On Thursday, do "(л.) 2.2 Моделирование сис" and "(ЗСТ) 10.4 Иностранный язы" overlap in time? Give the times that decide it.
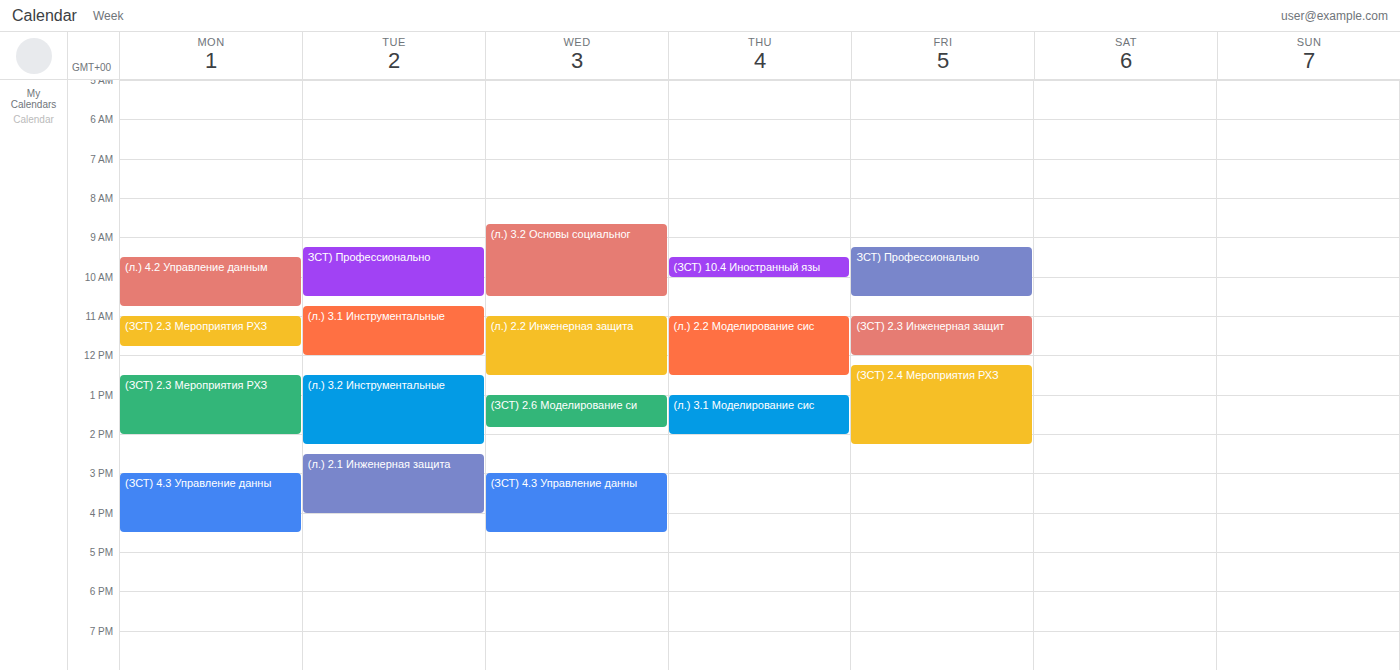
"(ЗСТ) 10.4 Иностранный язы" ends at 10:00 AM and "(л.) 2.2 Моделирование сис" starts at 11:00 AM -- no overlap.